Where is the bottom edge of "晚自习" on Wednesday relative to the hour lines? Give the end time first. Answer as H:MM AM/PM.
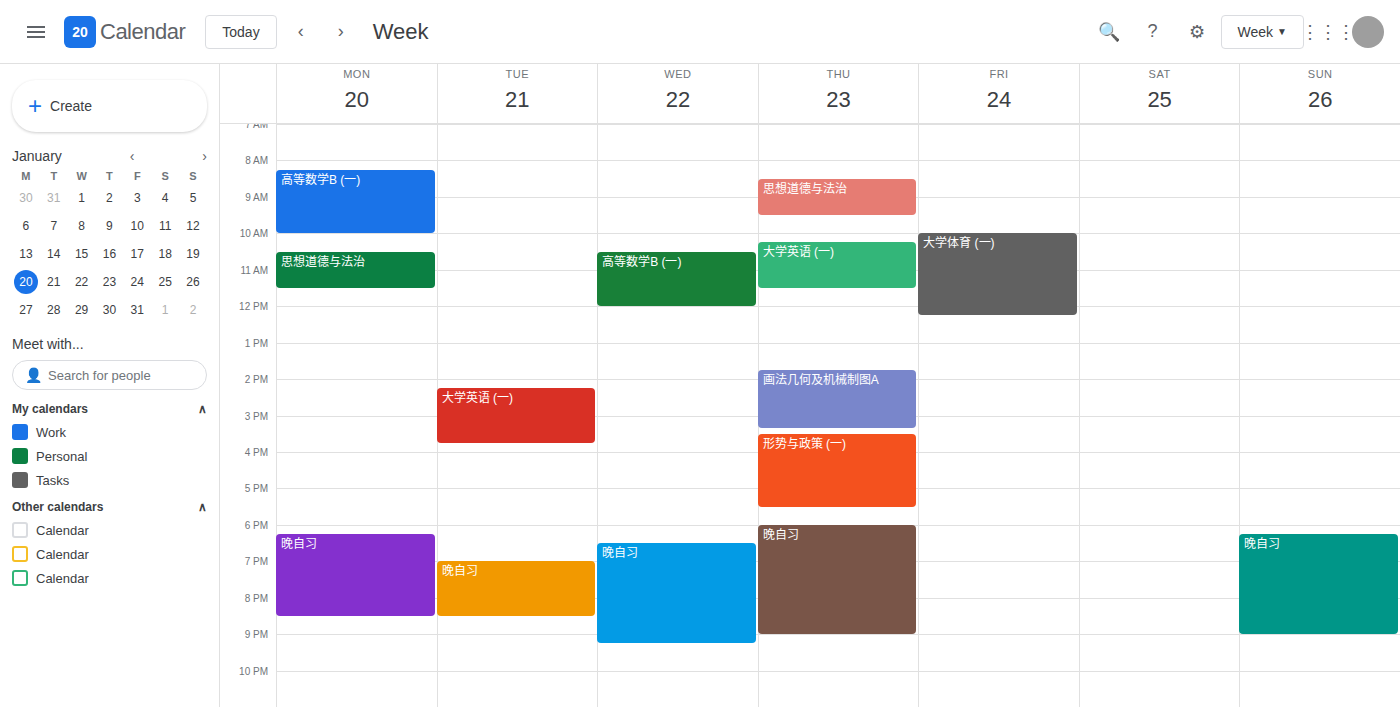
9:15 PM -- neither: a quarter of the way from the 9 PM line to the 10 PM line.